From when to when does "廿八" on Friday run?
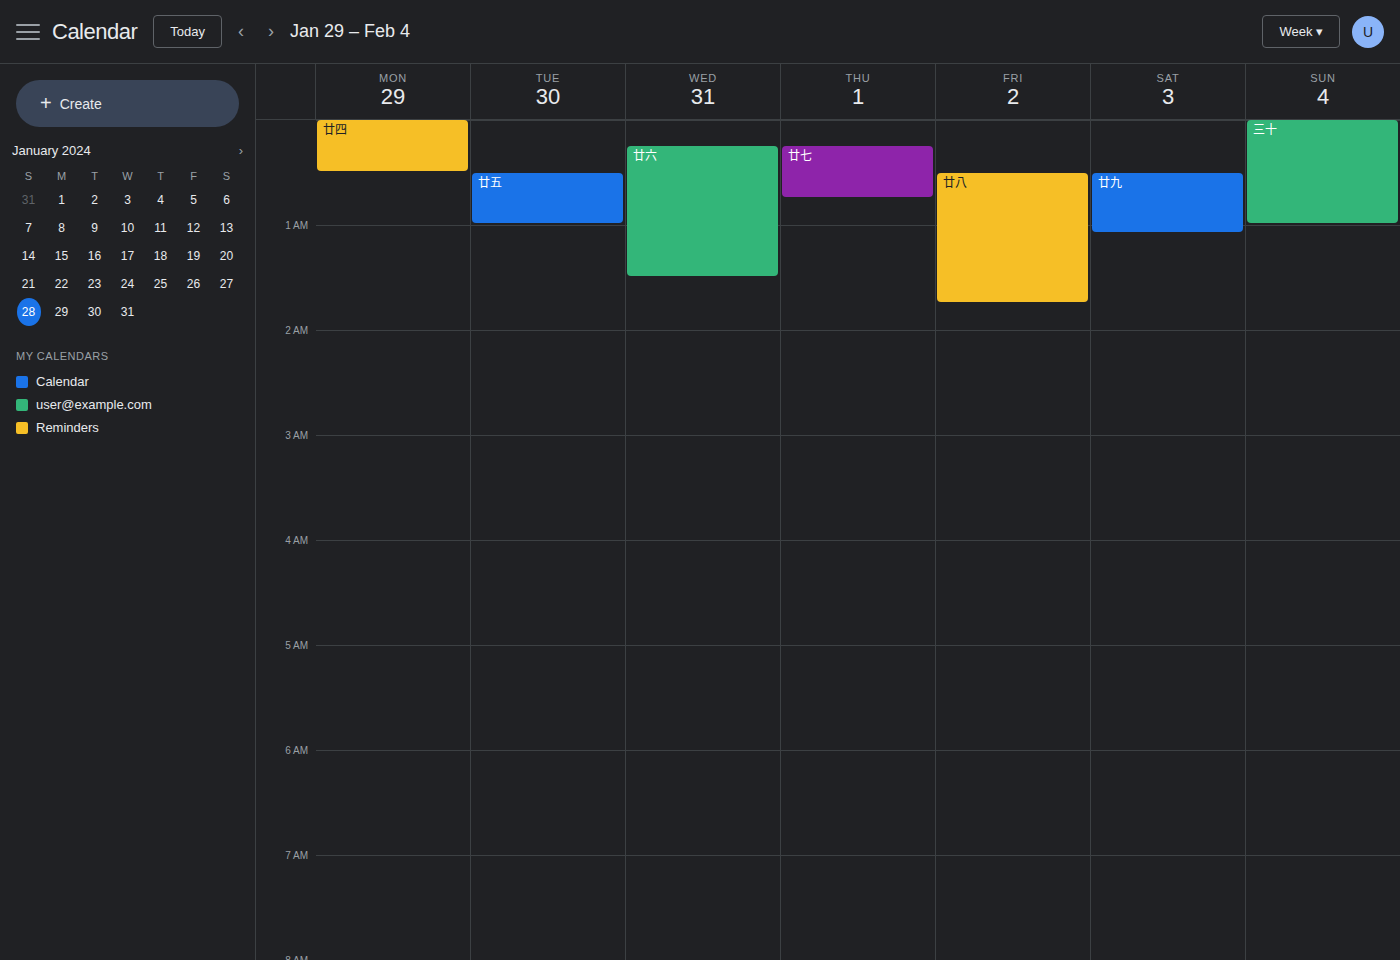
12:30 AM to 1:45 AM